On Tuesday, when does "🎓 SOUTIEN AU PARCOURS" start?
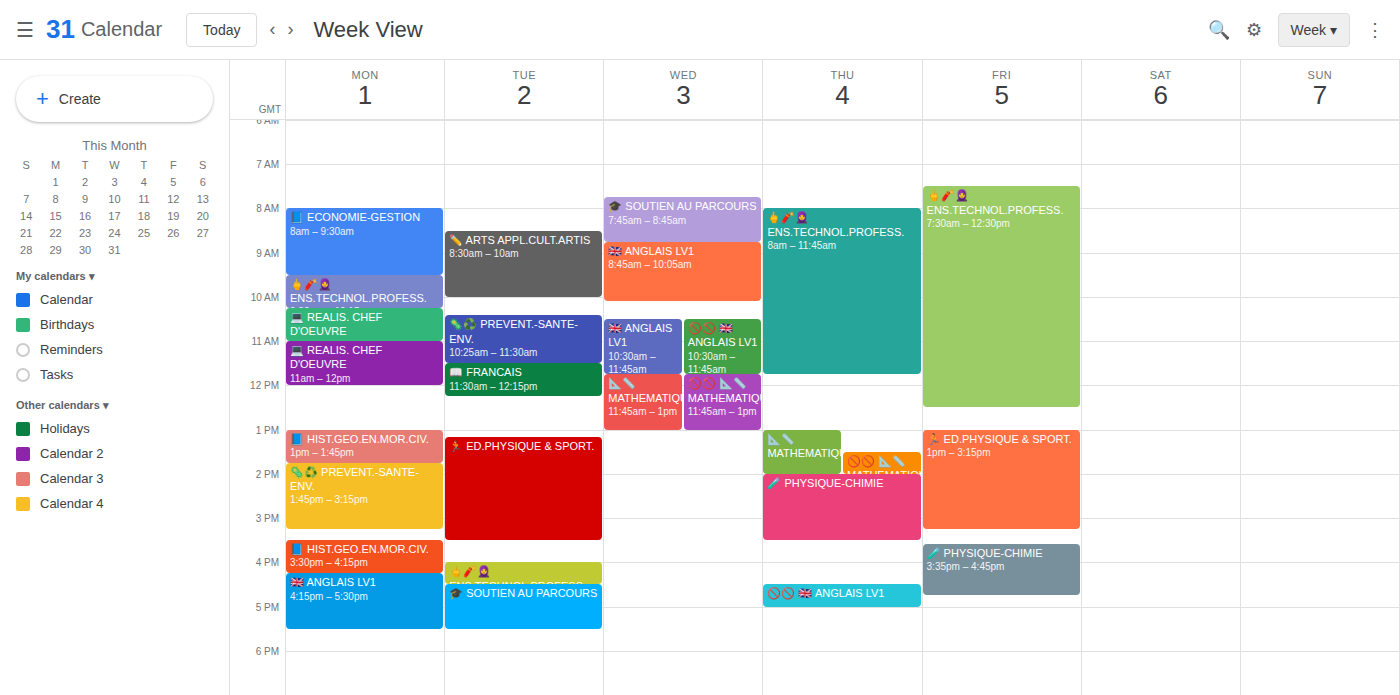
4:30 PM